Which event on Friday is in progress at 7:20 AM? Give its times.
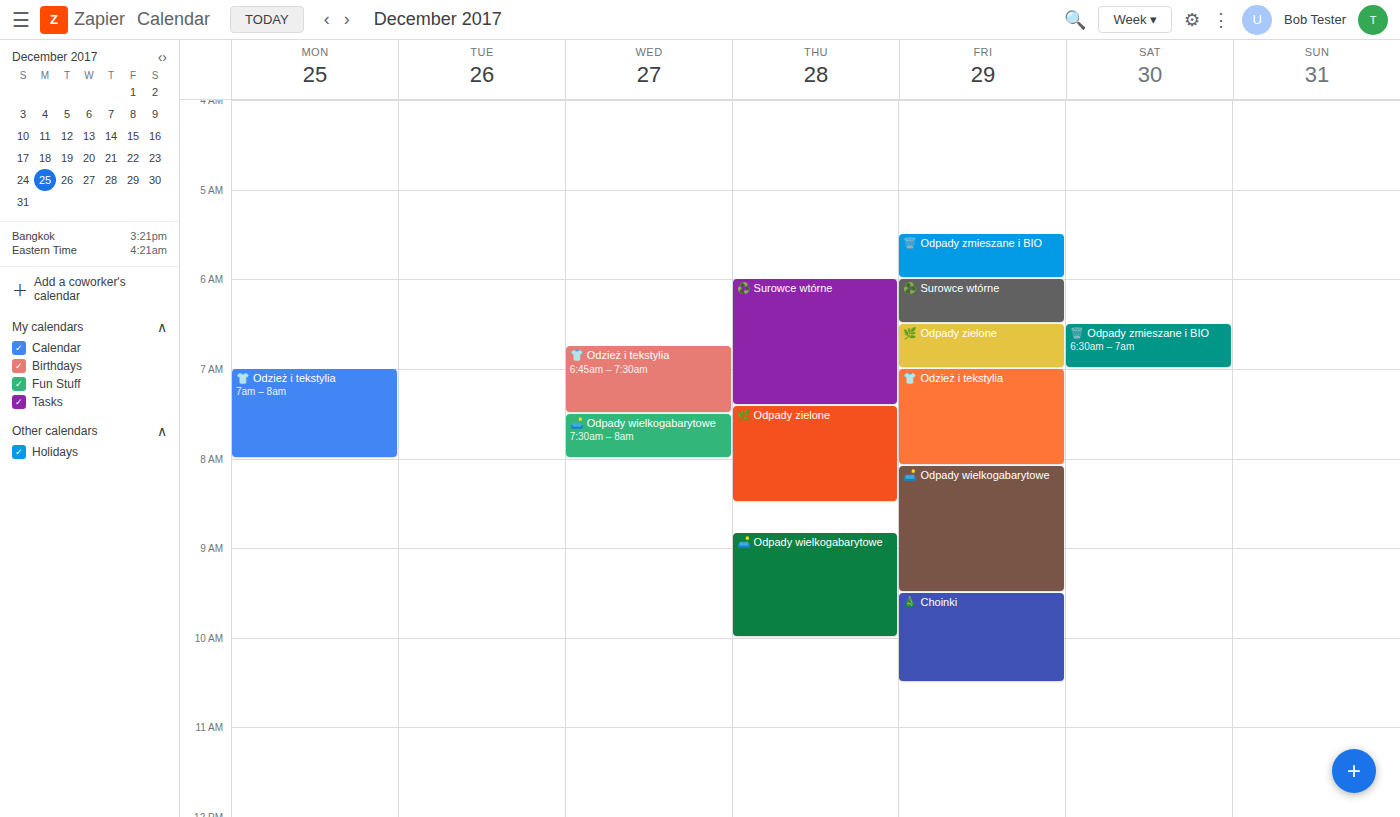
"👕 Odzież i tekstylia", 7:00 AM to 8:05 AM